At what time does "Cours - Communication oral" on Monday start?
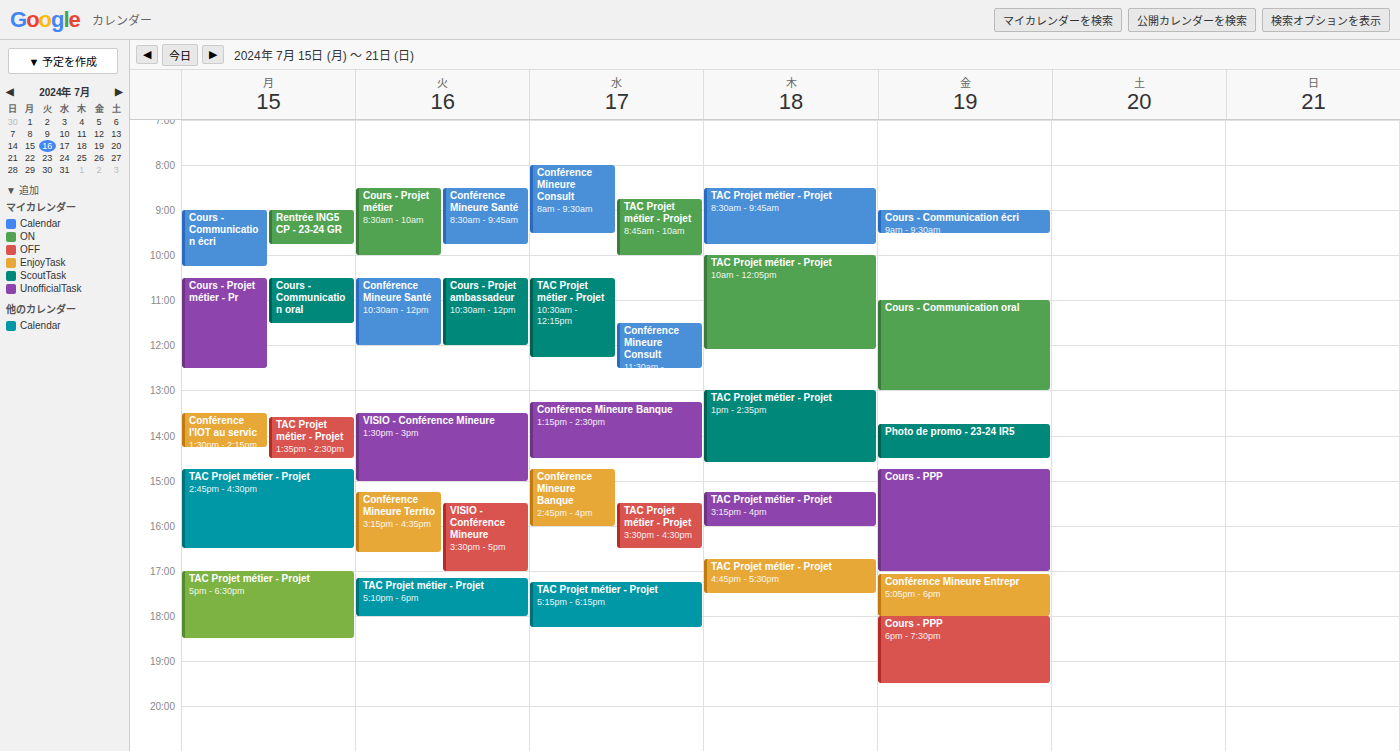
10:30 AM